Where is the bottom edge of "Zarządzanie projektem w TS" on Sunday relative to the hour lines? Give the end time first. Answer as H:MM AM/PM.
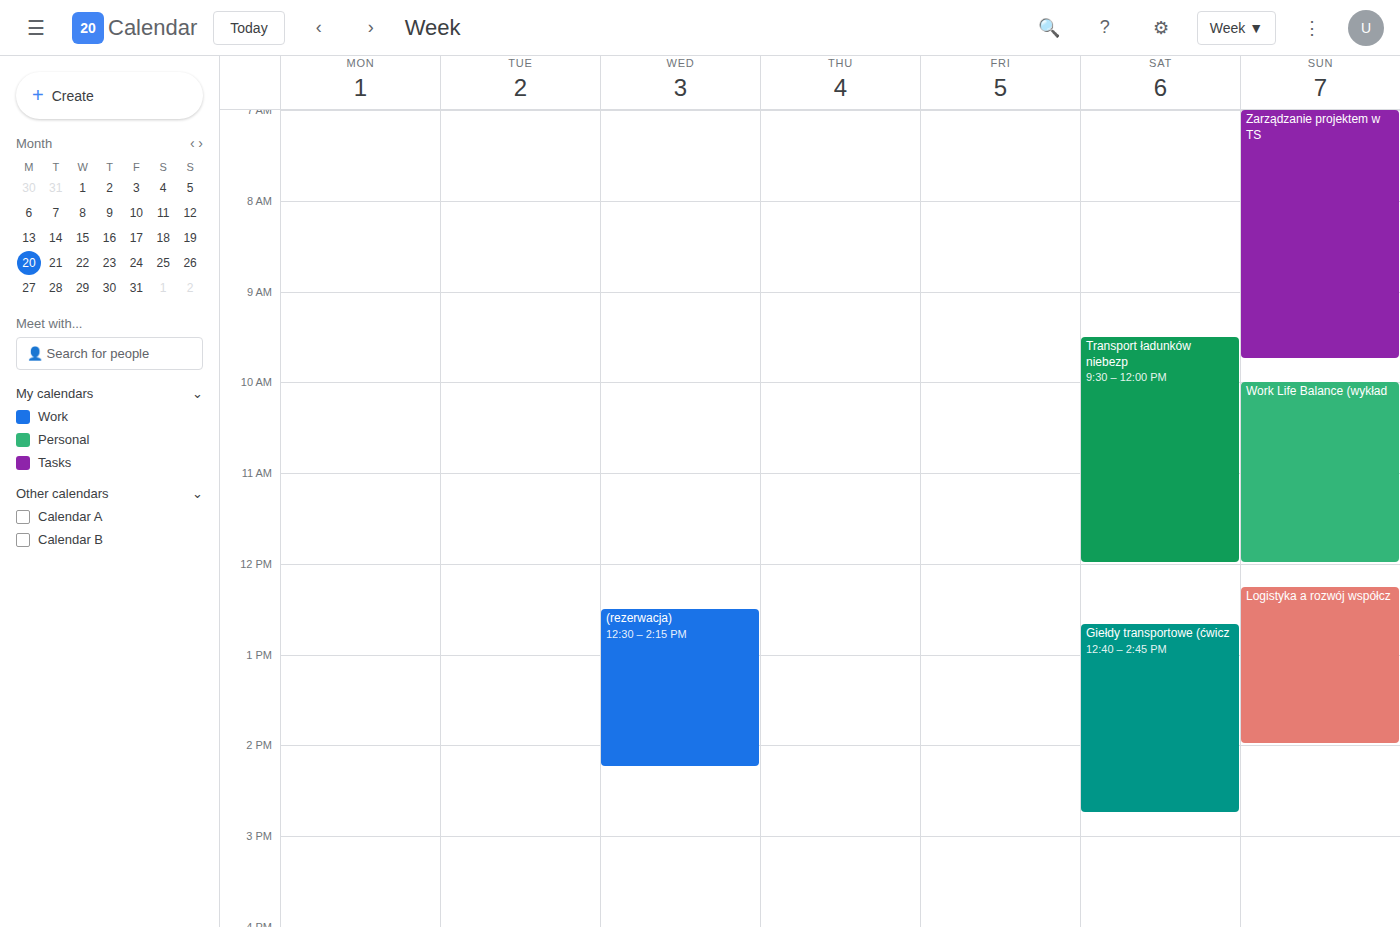
9:45 AM -- neither: three quarters of the way from the 9 AM line to the 10 AM line.